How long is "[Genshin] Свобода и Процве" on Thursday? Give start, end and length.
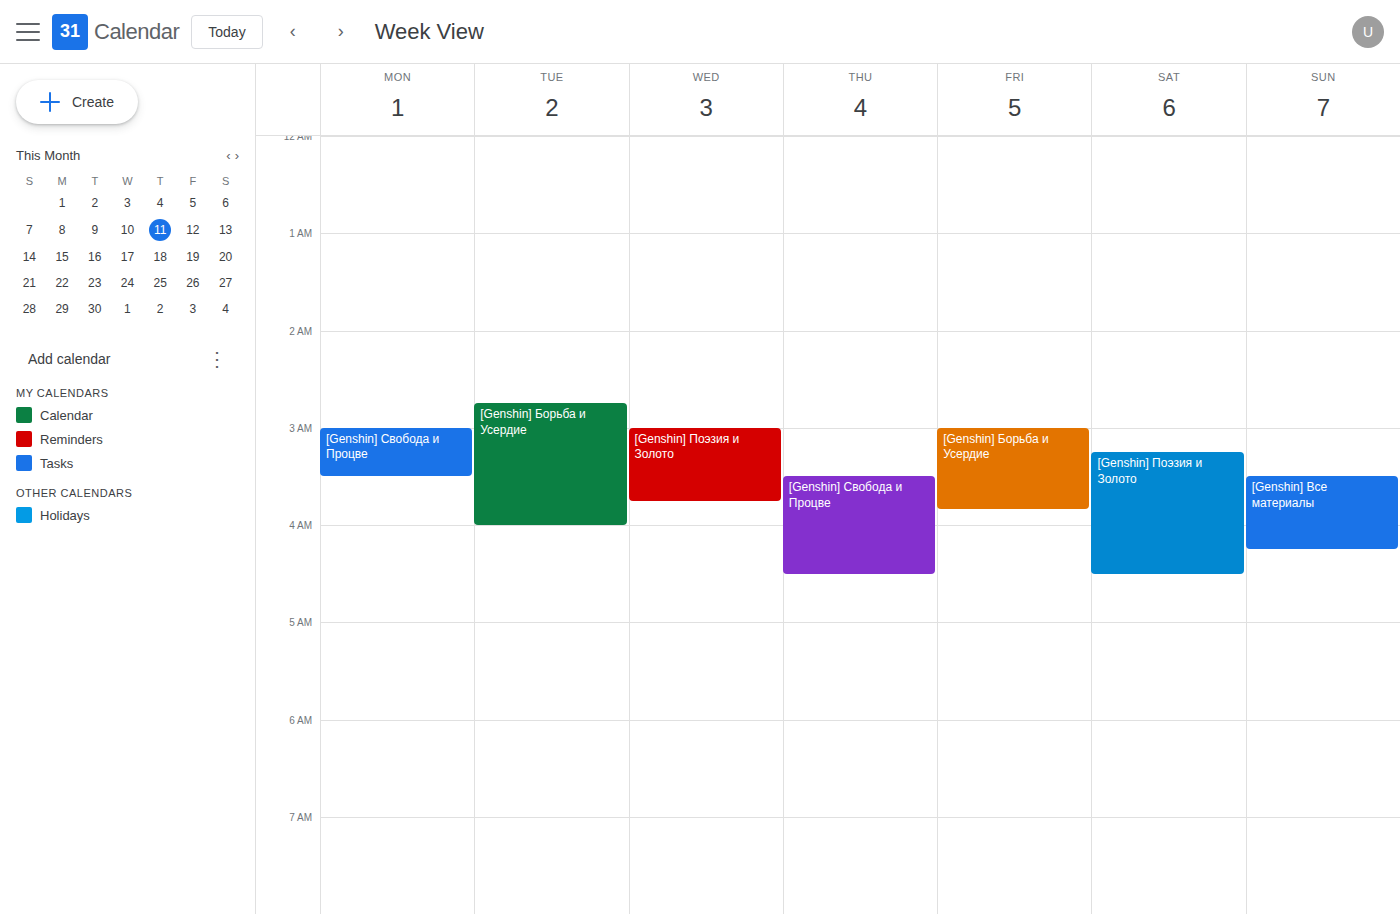
03:30 to 04:30, 1 hour